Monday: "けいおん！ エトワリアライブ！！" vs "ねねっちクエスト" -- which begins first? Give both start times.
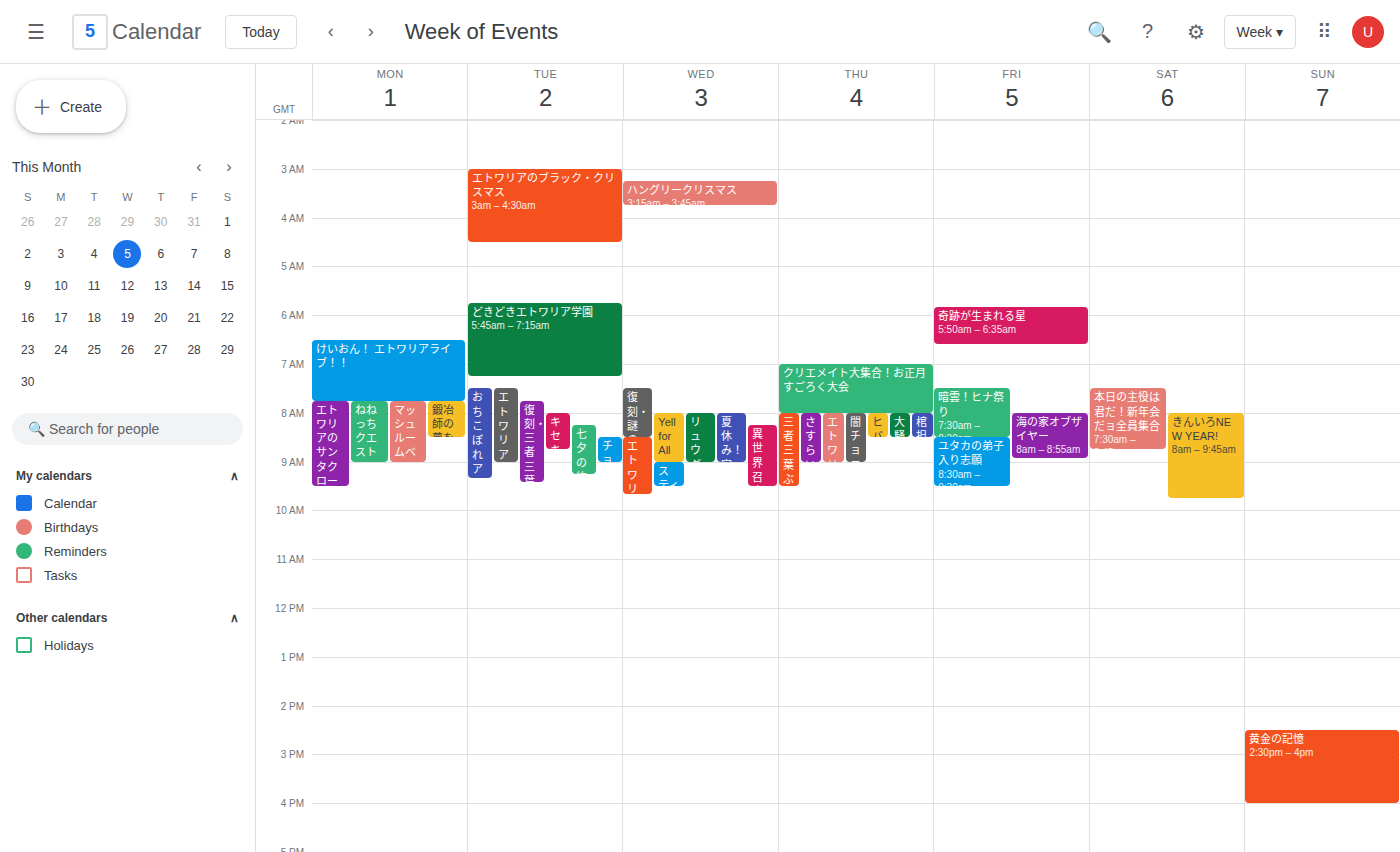
"けいおん！ エトワリアライブ！！" 06:30; "ねねっちクエスト" 07:45.